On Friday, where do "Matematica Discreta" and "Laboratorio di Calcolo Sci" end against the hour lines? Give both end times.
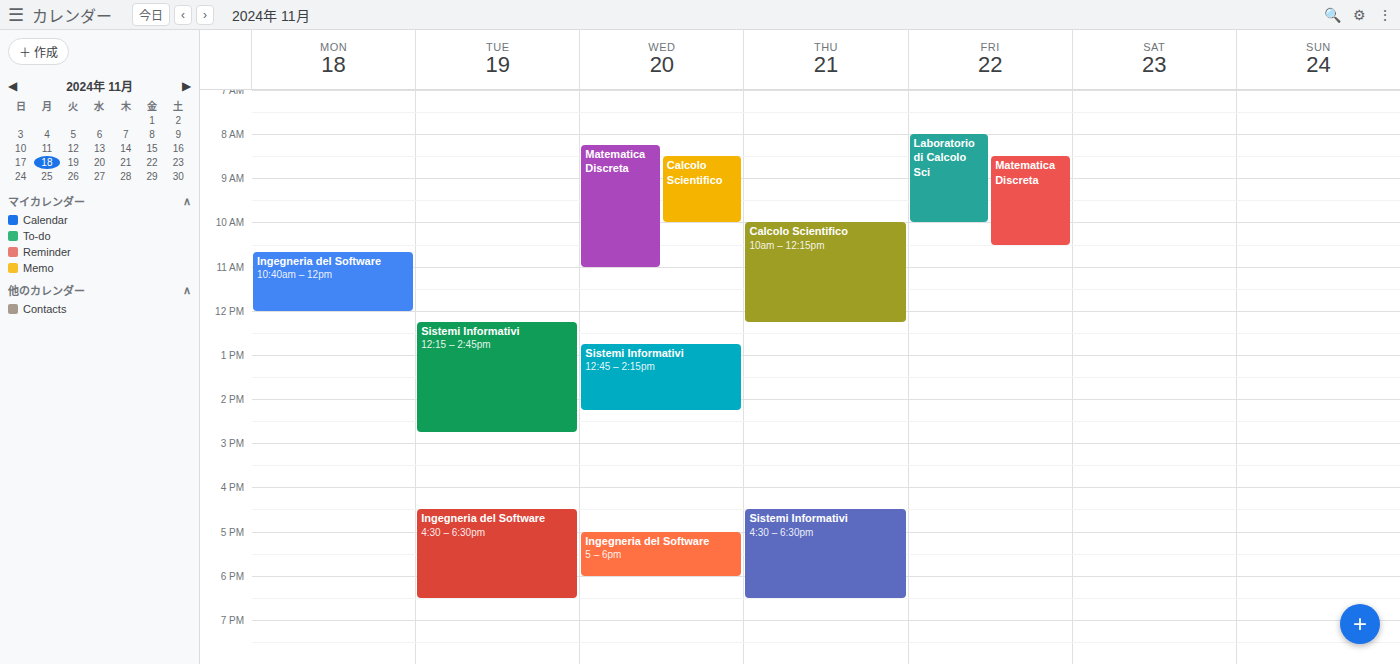
"Matematica Discreta": 10:30 AM, halfway between the 10 AM and 11 AM lines. "Laboratorio di Calcolo Sci": 10:00 AM, exactly on the 10 AM line.